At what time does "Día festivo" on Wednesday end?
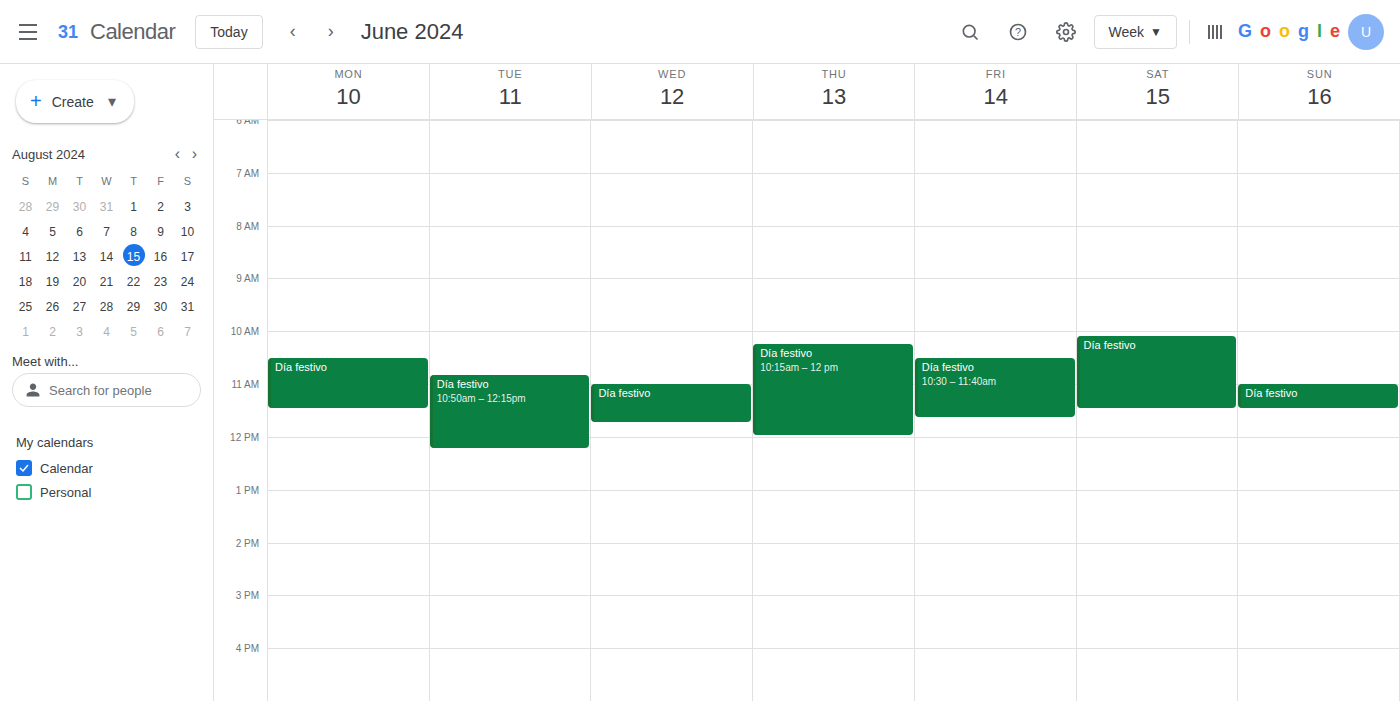
11:45 AM